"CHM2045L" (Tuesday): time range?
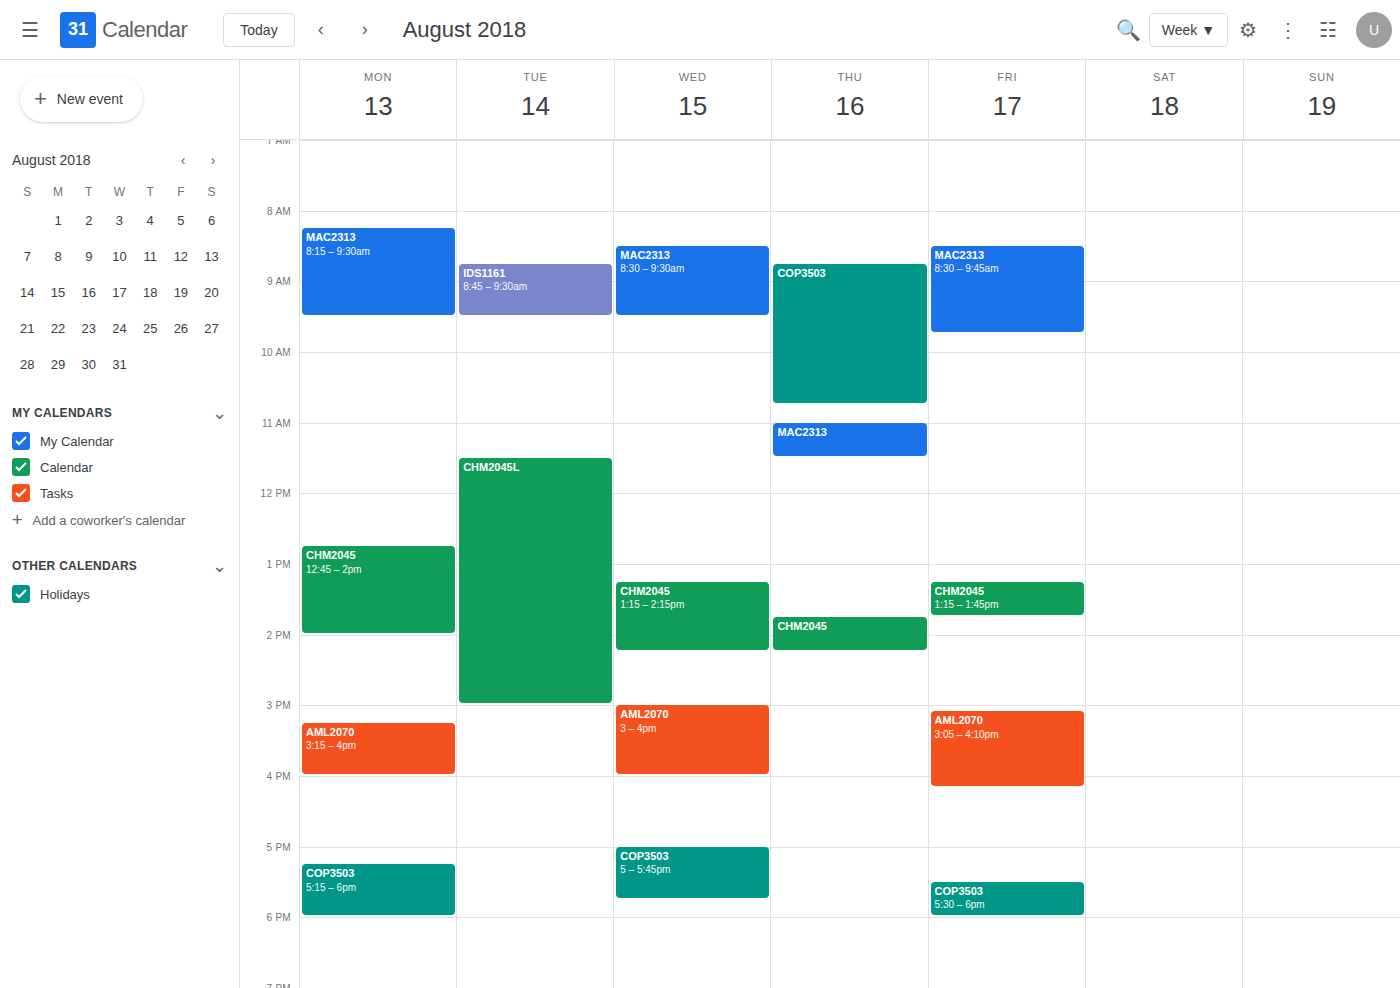
11:30 to 15:00